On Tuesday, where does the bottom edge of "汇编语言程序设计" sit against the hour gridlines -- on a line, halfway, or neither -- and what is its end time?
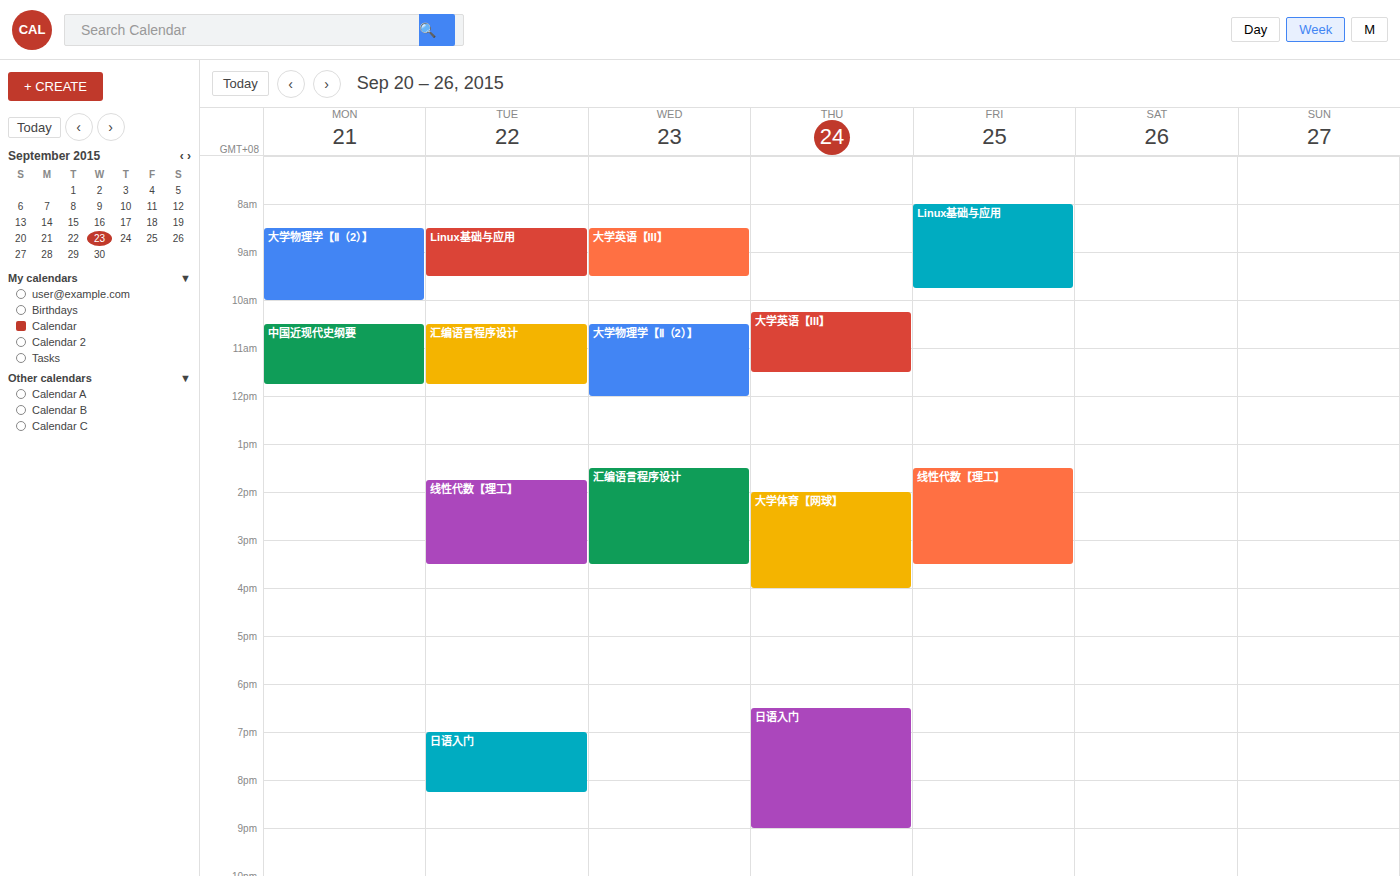
11:45 AM -- neither: three quarters of the way from the 11 AM line to the 12 PM line.